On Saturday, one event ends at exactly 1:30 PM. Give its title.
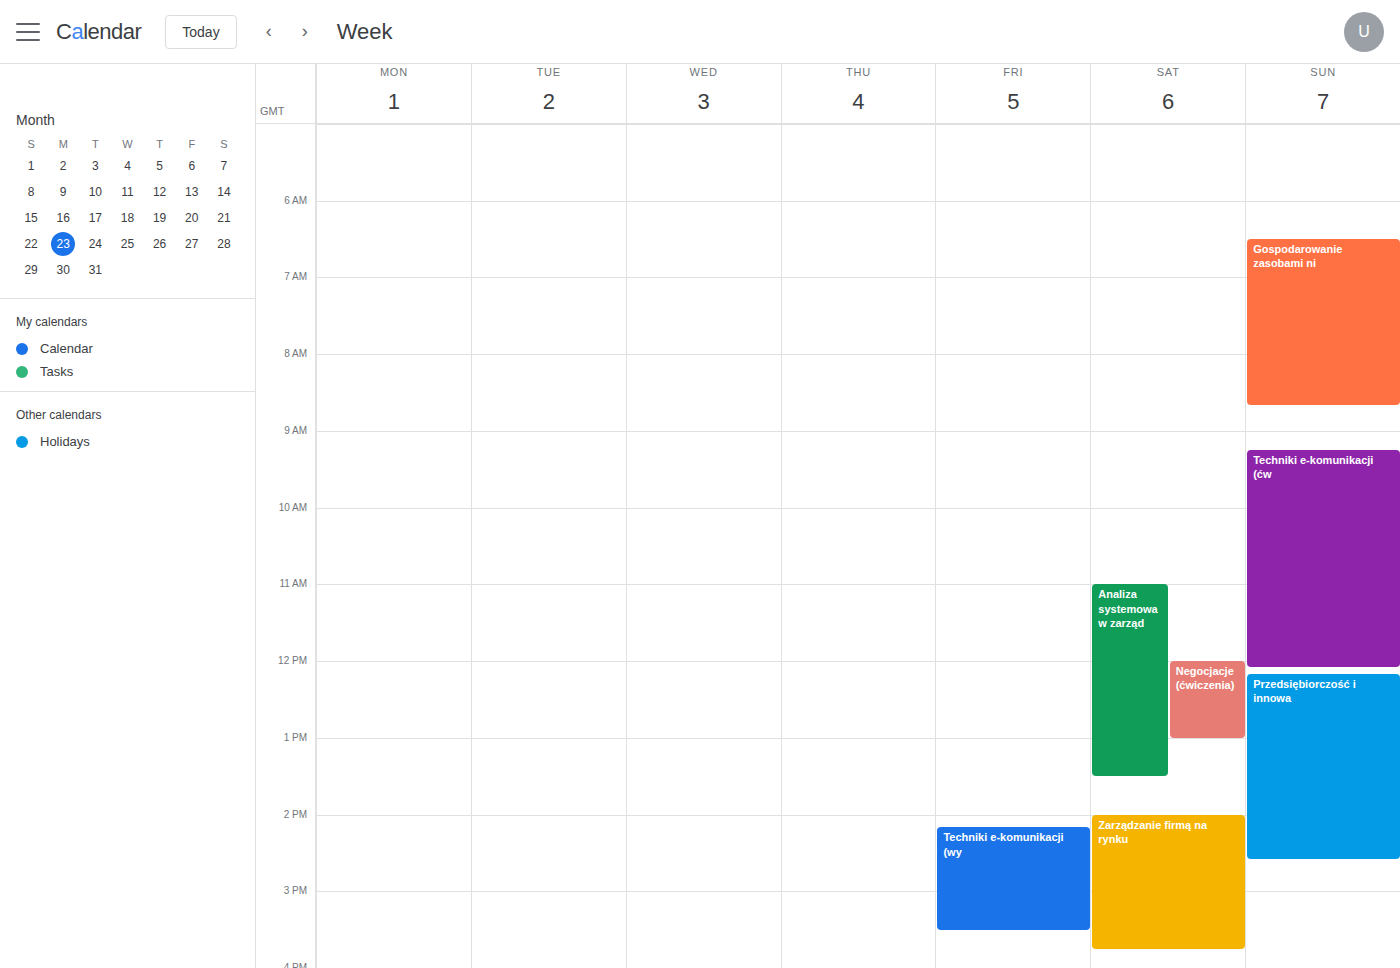
"Analiza systemowa w zarząd"